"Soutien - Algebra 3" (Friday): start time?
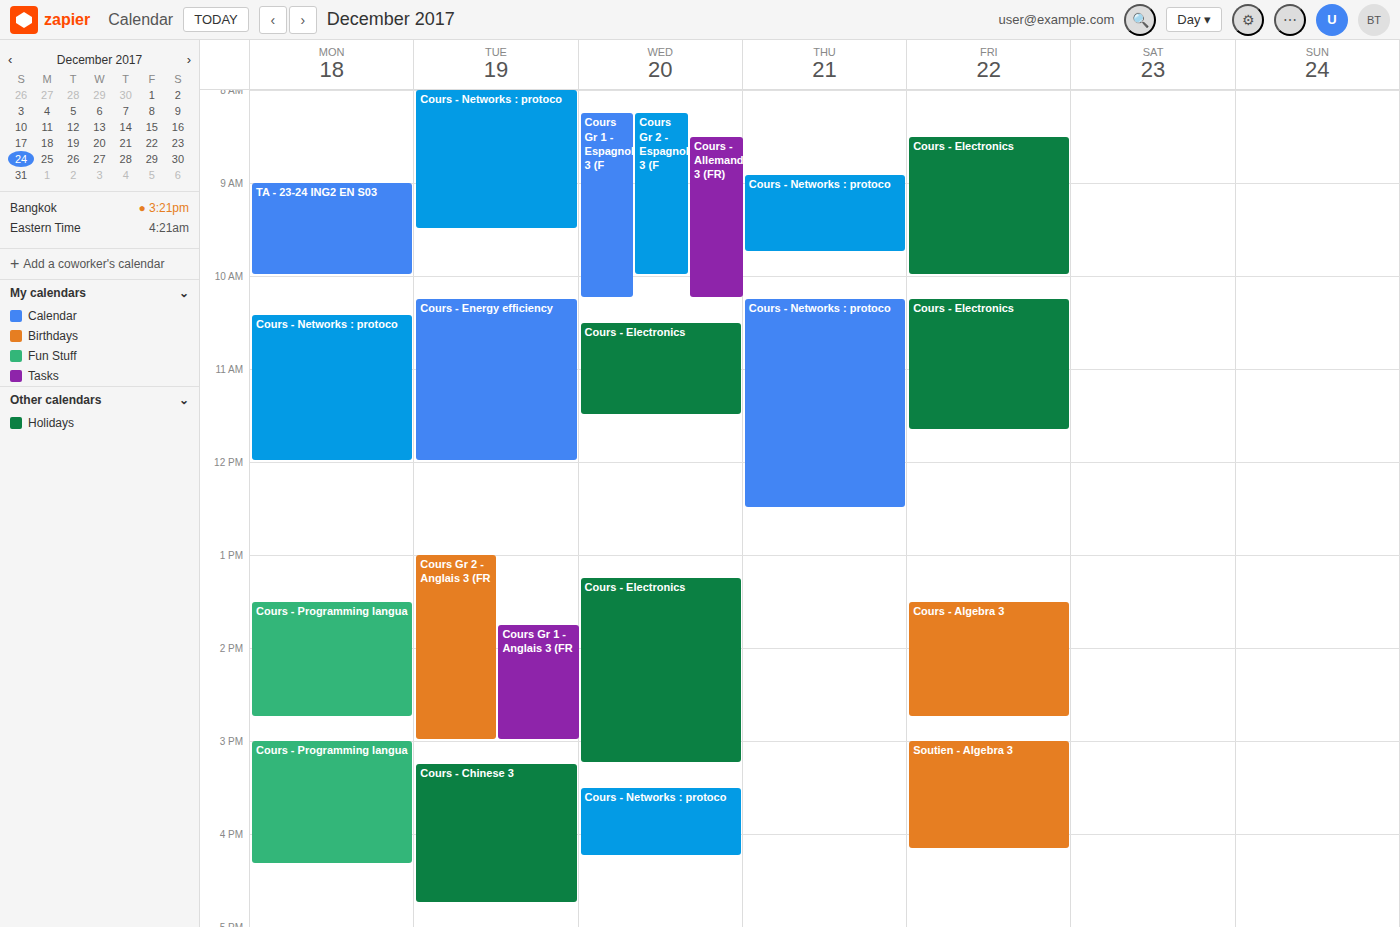
3:00 PM